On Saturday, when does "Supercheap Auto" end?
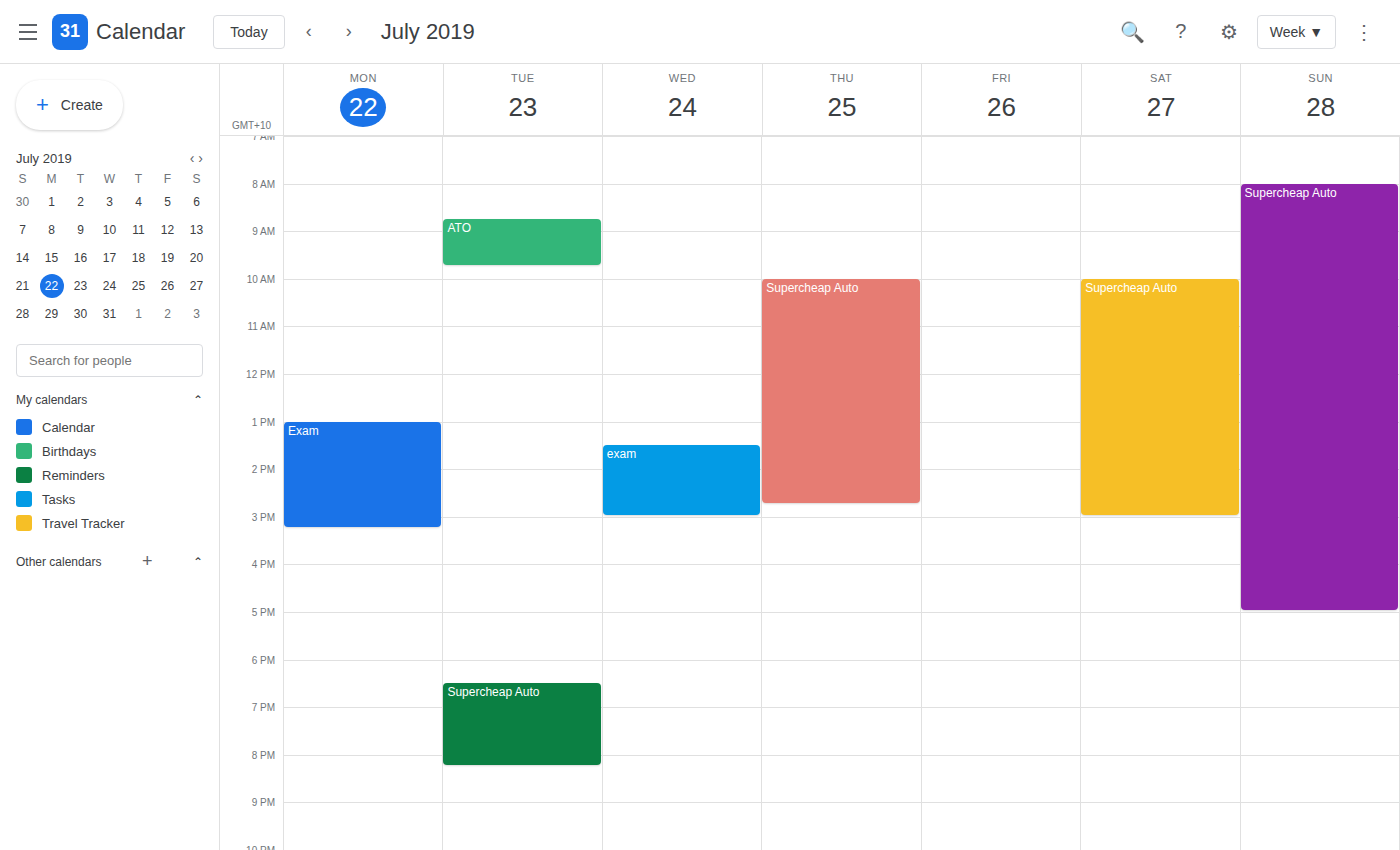
3:00 PM